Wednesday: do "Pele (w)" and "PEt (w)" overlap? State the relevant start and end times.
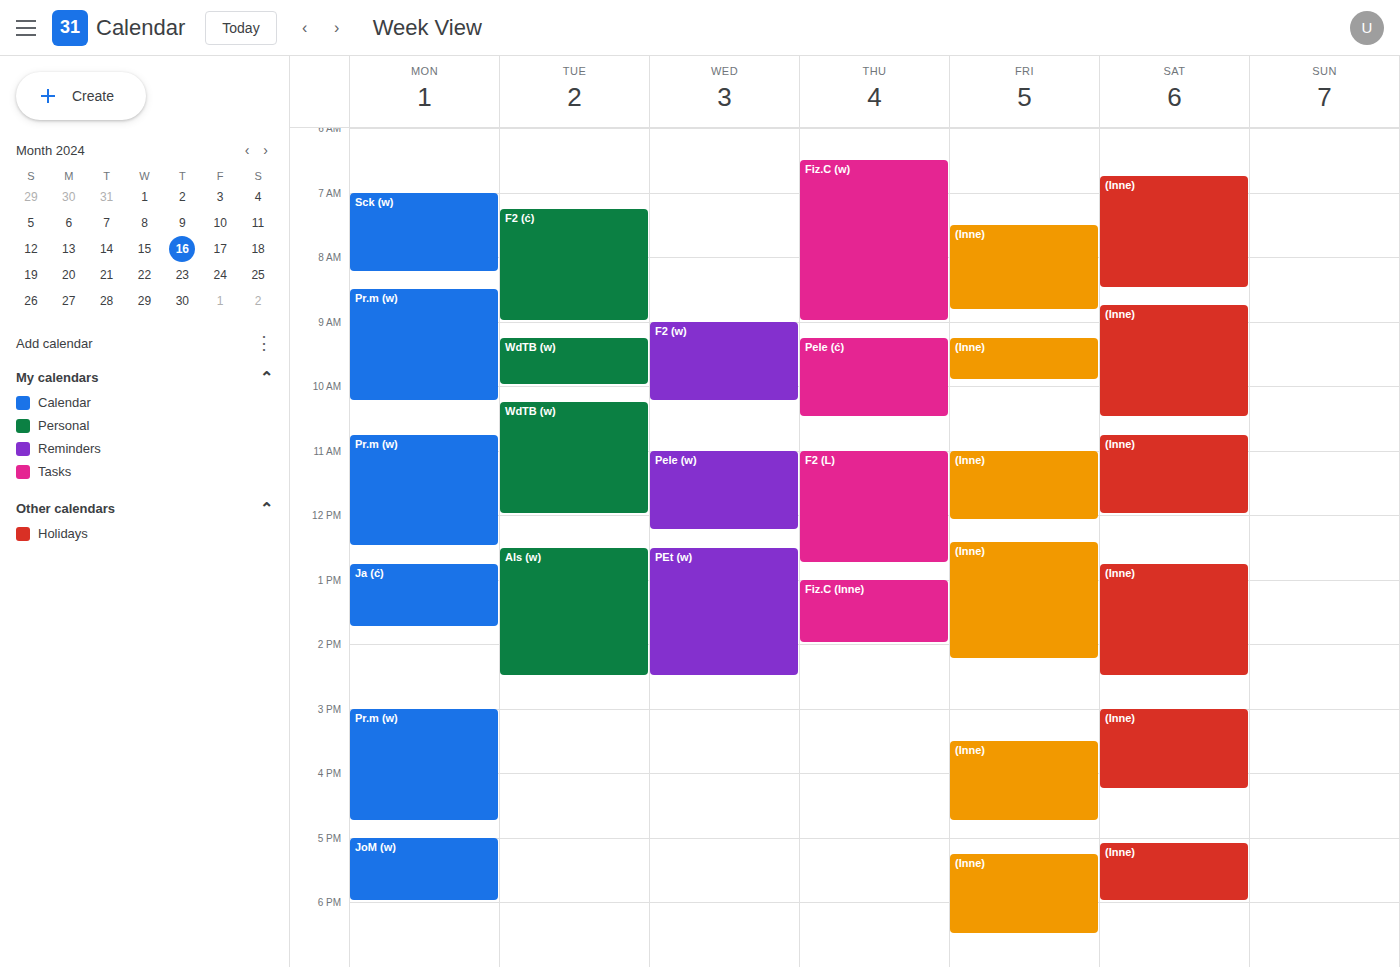
"Pele (w)" ends at 12:15 PM and "PEt (w)" starts at 12:30 PM -- no overlap.